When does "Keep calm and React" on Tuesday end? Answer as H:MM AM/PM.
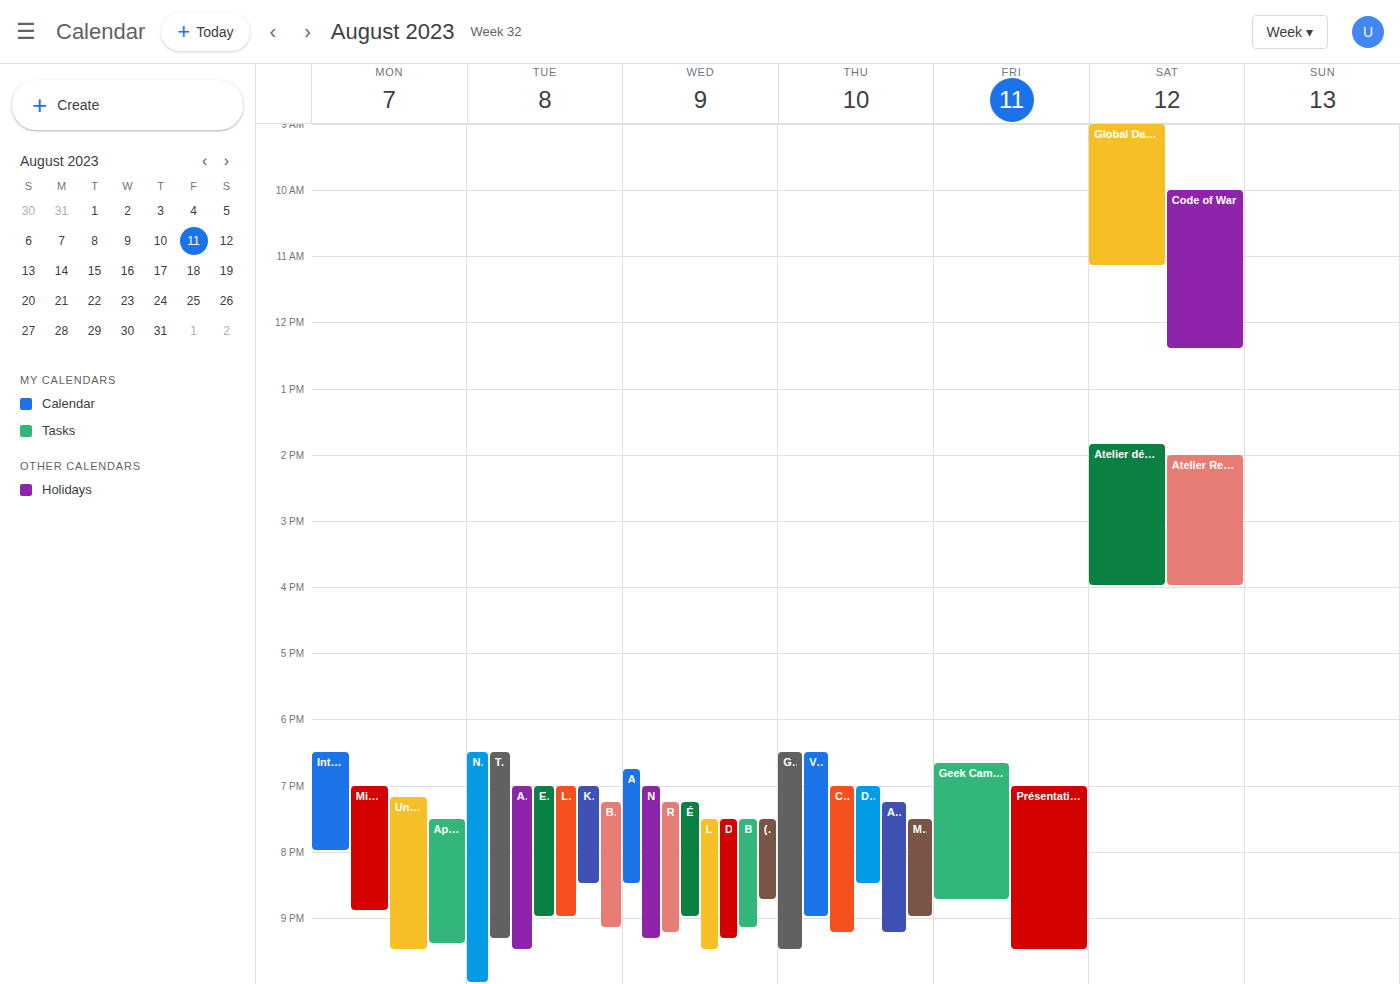
8:30 PM